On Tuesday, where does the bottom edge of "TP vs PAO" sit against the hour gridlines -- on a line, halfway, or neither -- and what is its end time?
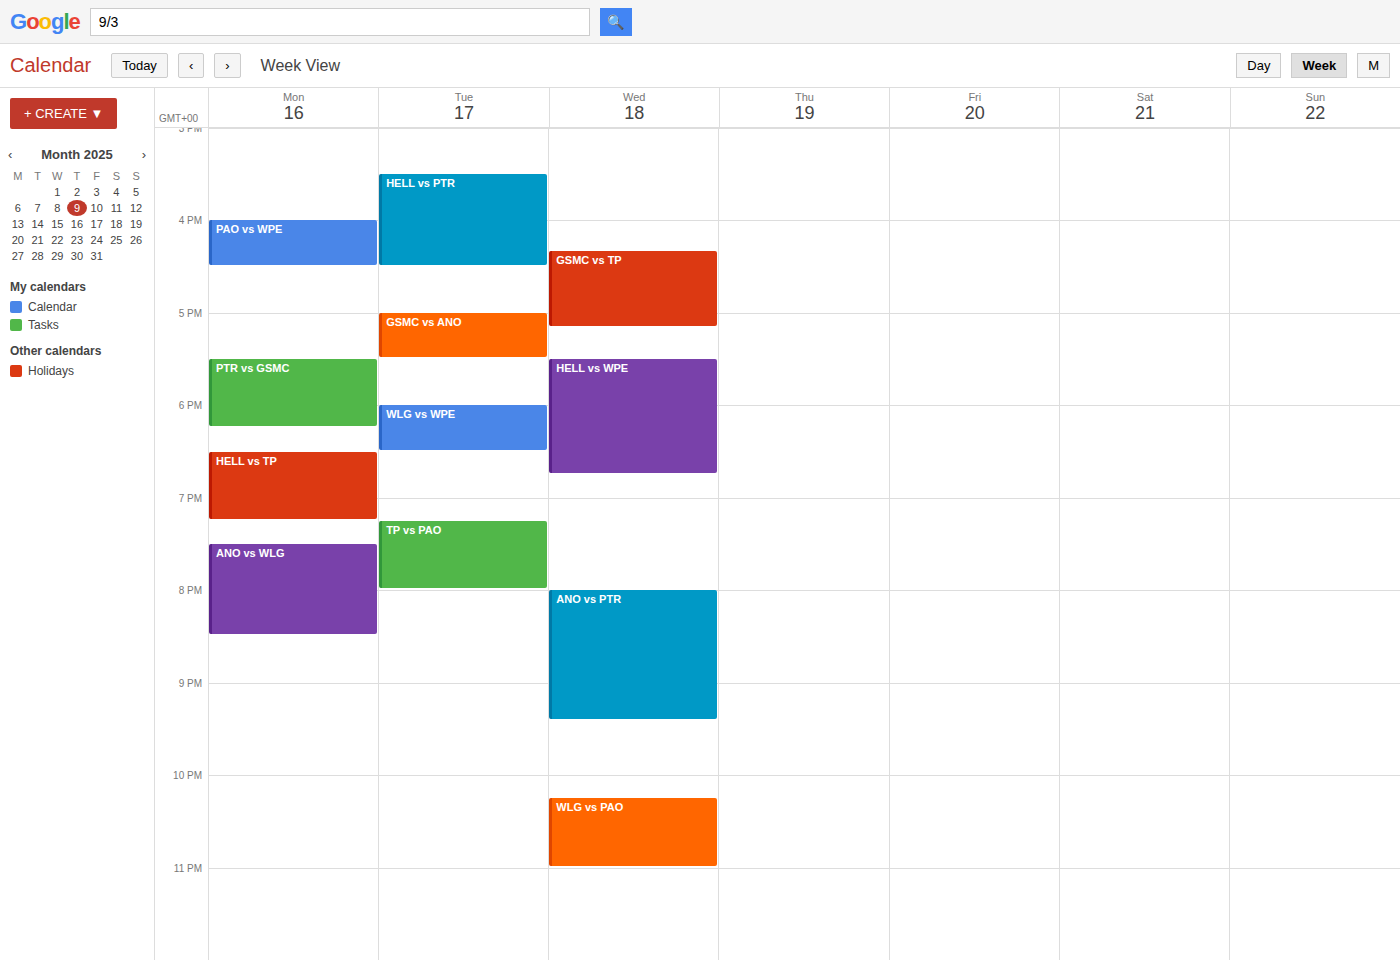
8:00 PM -- exactly on the 8 PM line.